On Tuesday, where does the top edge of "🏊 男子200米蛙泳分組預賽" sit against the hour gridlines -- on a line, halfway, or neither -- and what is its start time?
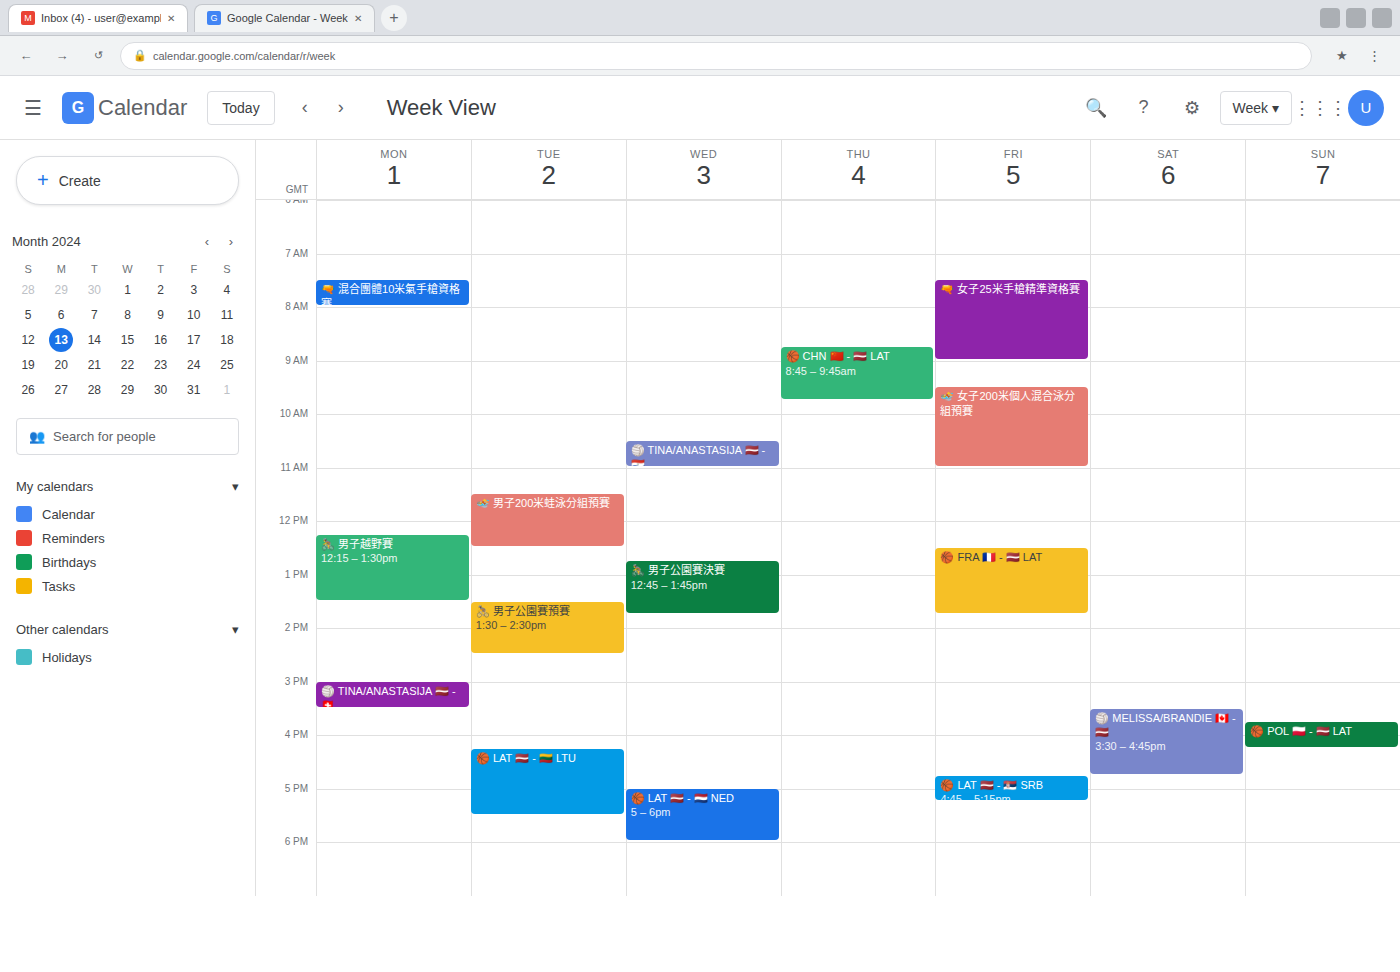
11:30 AM -- halfway between the 11 AM and 12 PM lines.